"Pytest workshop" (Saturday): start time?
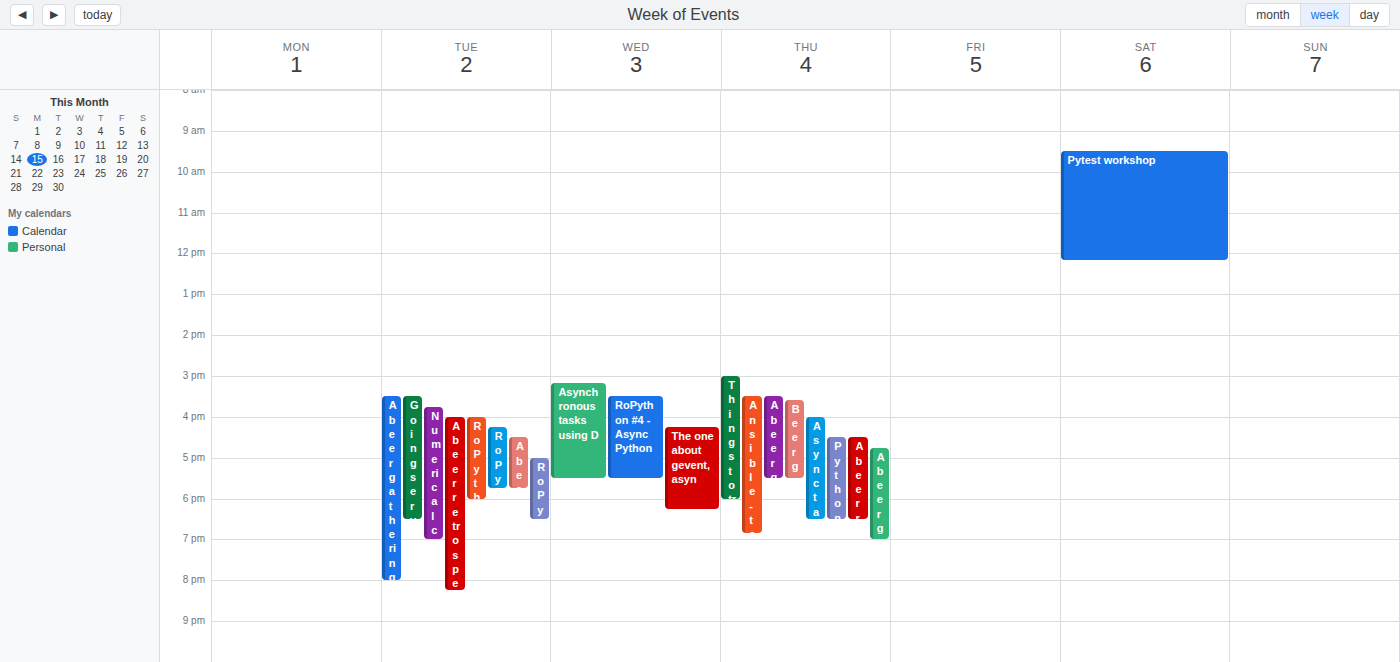
9:30 AM